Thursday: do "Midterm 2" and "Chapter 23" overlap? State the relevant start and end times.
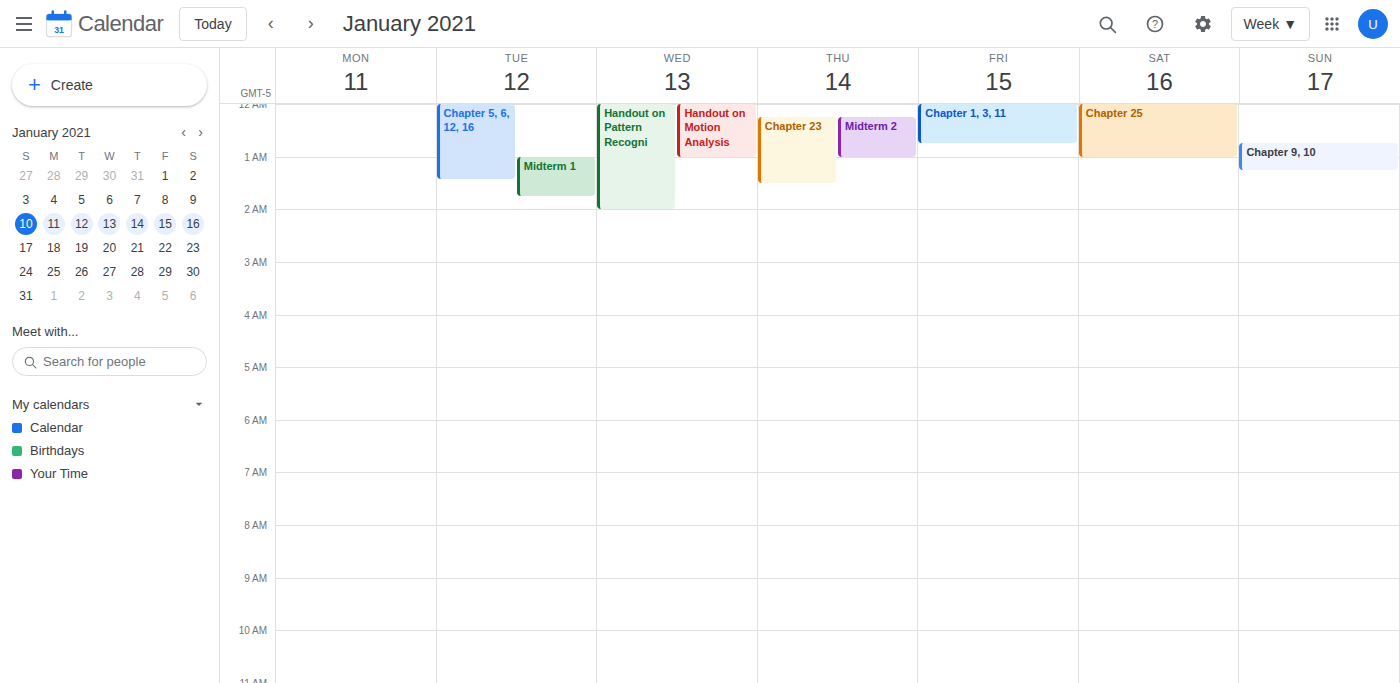
"Chapter 23" starts at 00:15, before "Midterm 2" ends at 01:00 -- they overlap.